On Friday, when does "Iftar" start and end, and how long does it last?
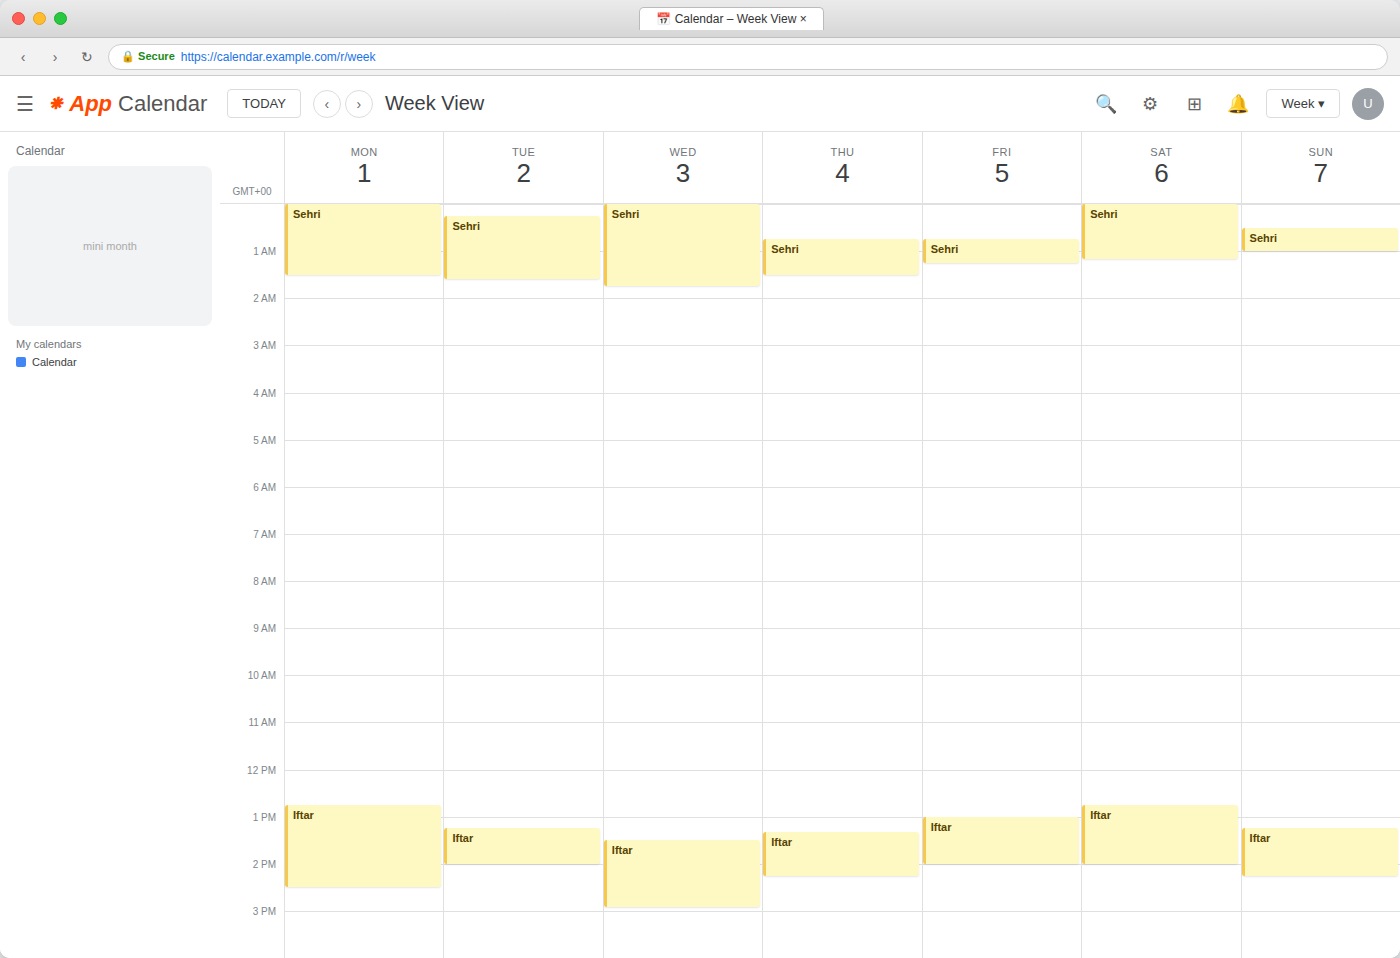
1:00 PM to 2:00 PM, 1 hour